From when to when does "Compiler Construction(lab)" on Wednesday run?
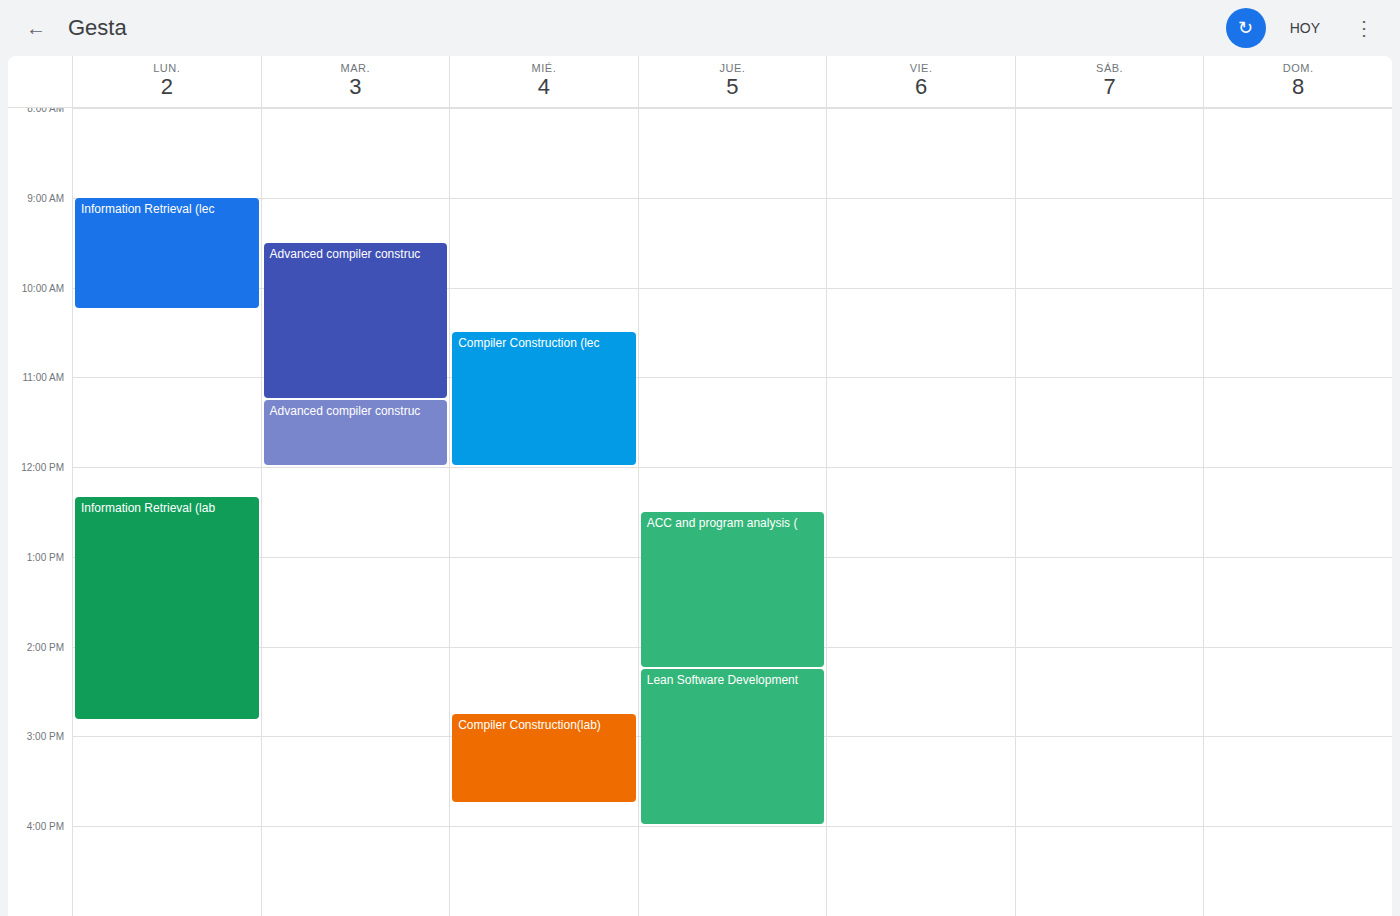
2:45 PM to 3:45 PM